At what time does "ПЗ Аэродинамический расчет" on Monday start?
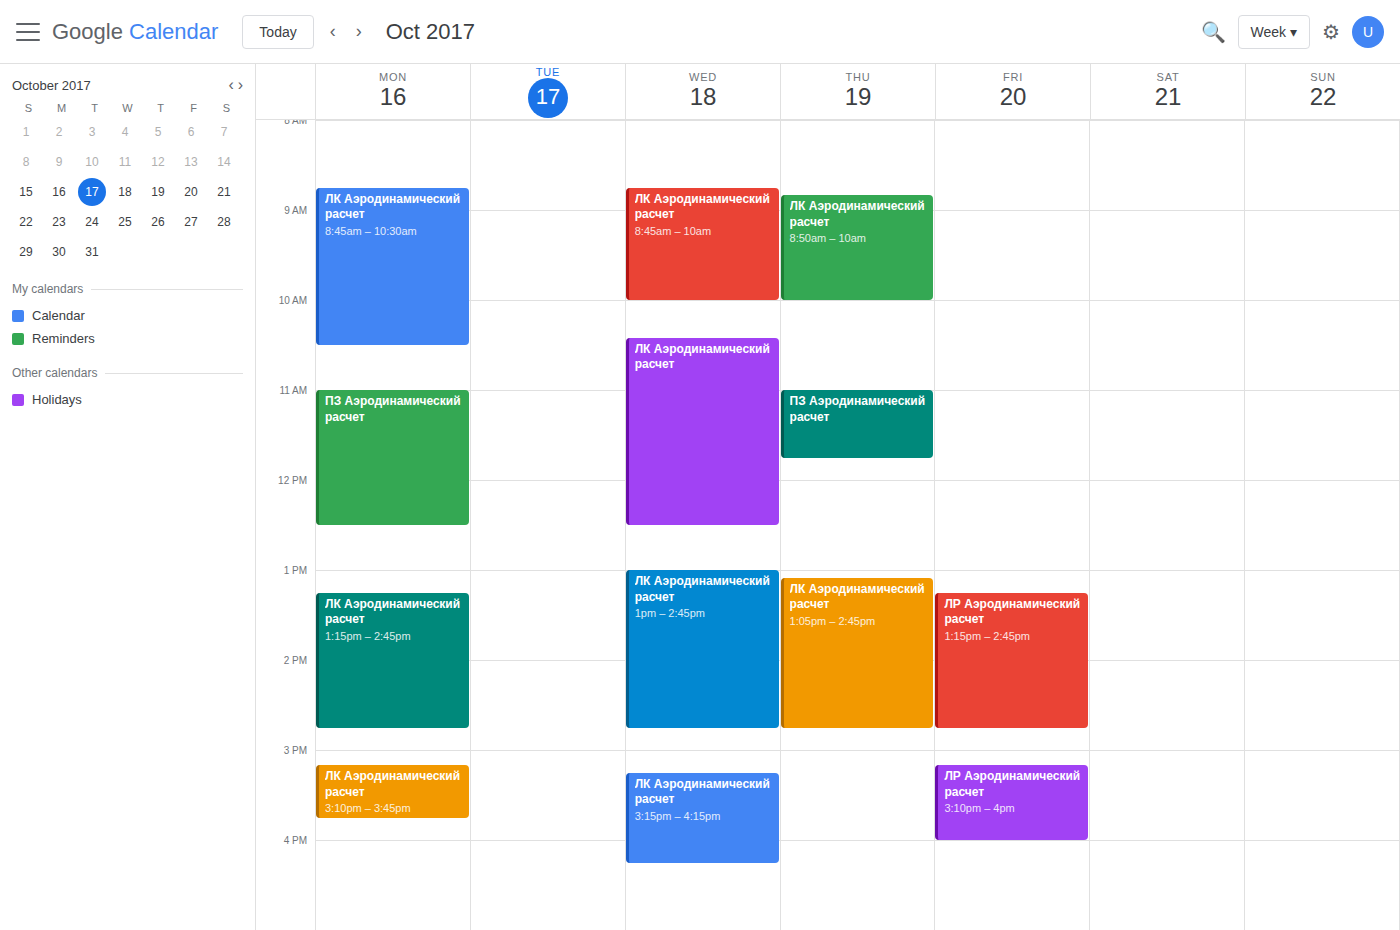
11:00 AM